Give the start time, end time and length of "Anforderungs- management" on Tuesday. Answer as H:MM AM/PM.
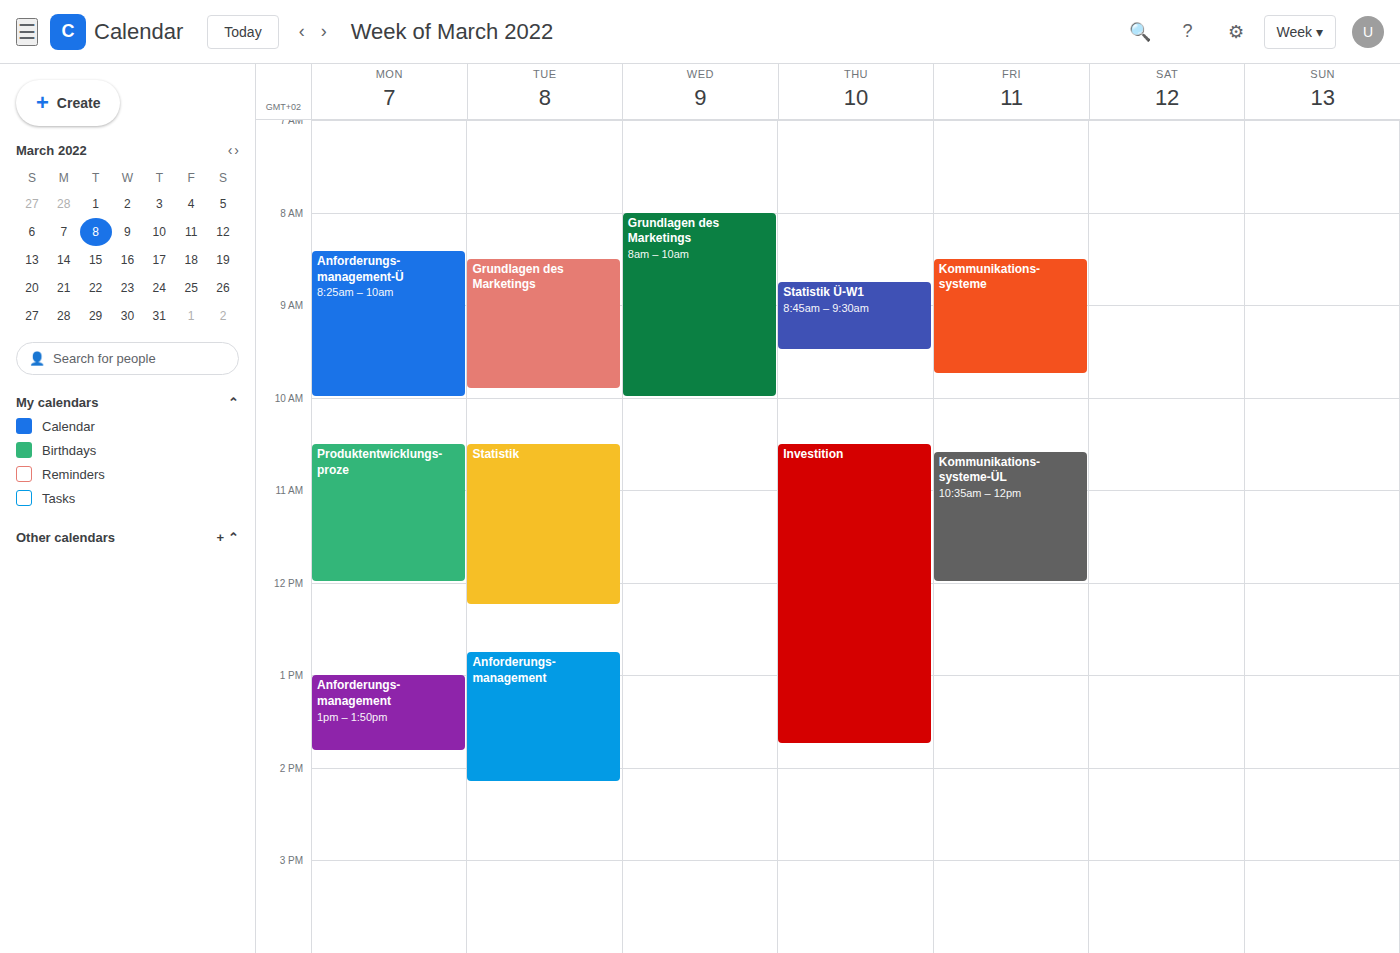
12:45 PM to 2:10 PM, 1 hour 25 minutes